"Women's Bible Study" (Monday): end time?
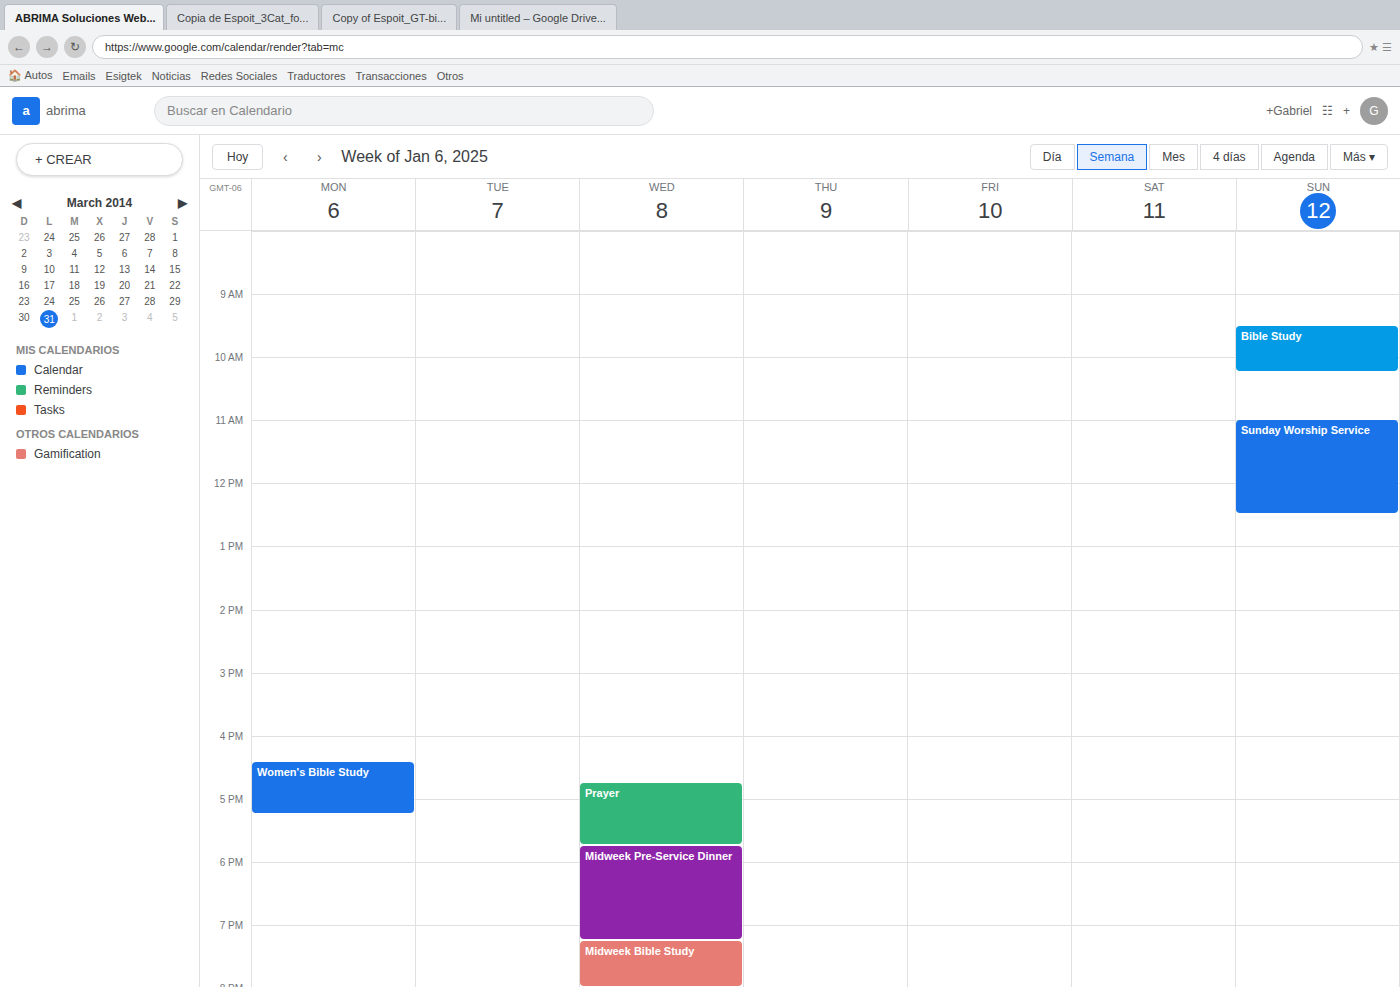
5:15 PM